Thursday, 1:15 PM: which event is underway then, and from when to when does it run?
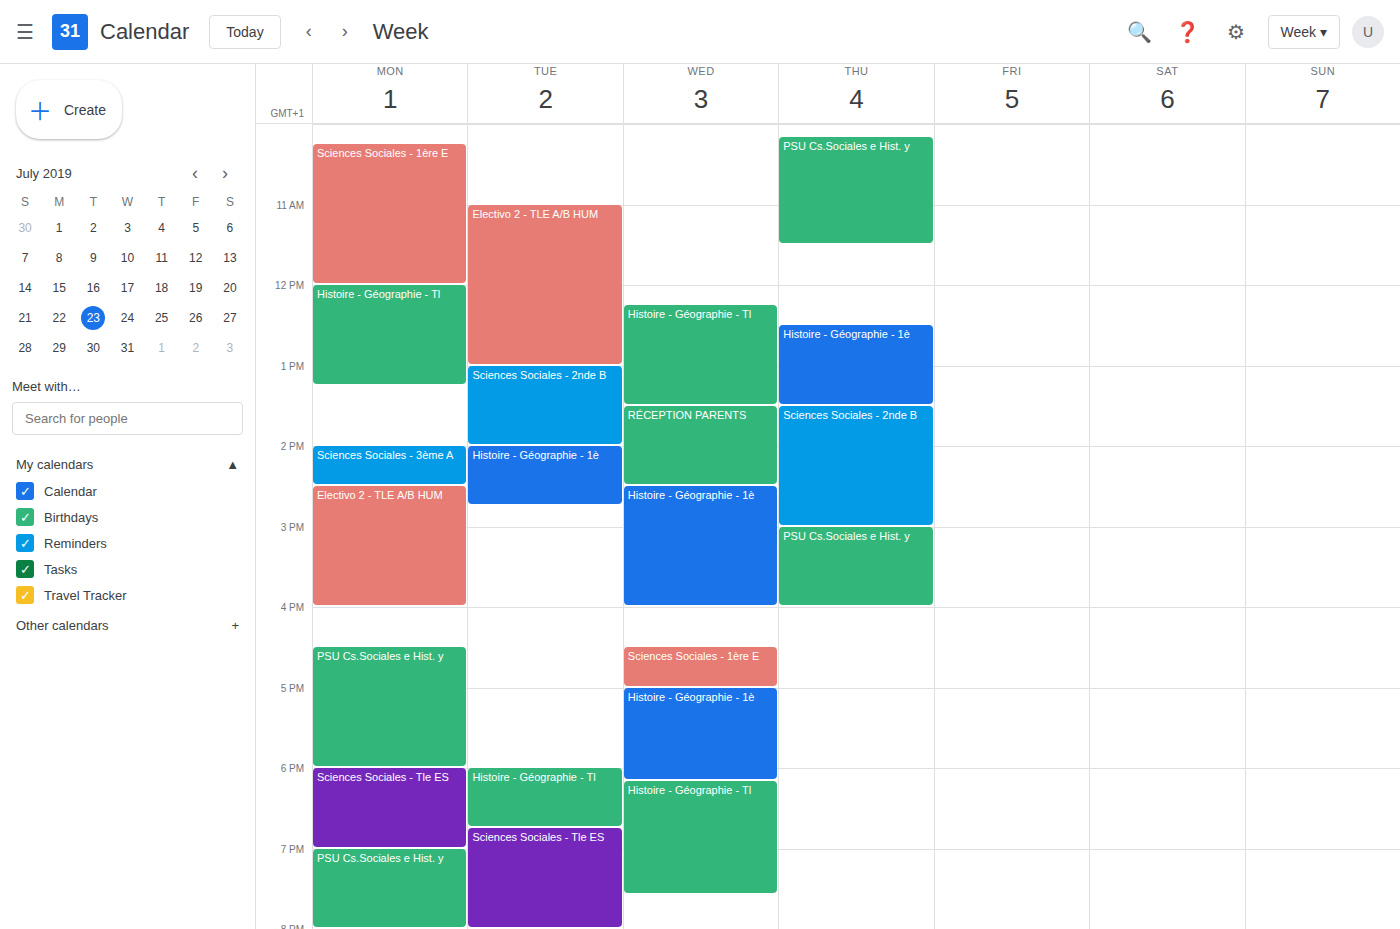
"Histoire - Géographie - 1è", 12:30 PM to 1:30 PM